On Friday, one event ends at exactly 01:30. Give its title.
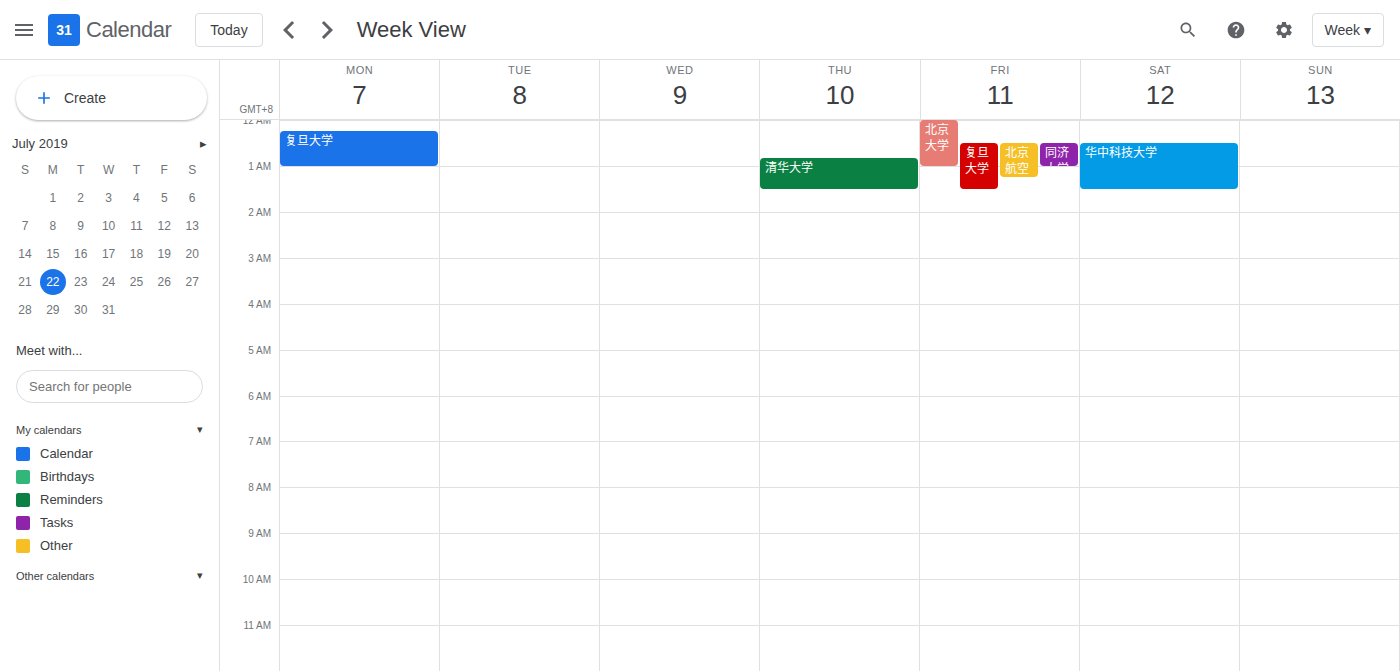
"复旦大学"